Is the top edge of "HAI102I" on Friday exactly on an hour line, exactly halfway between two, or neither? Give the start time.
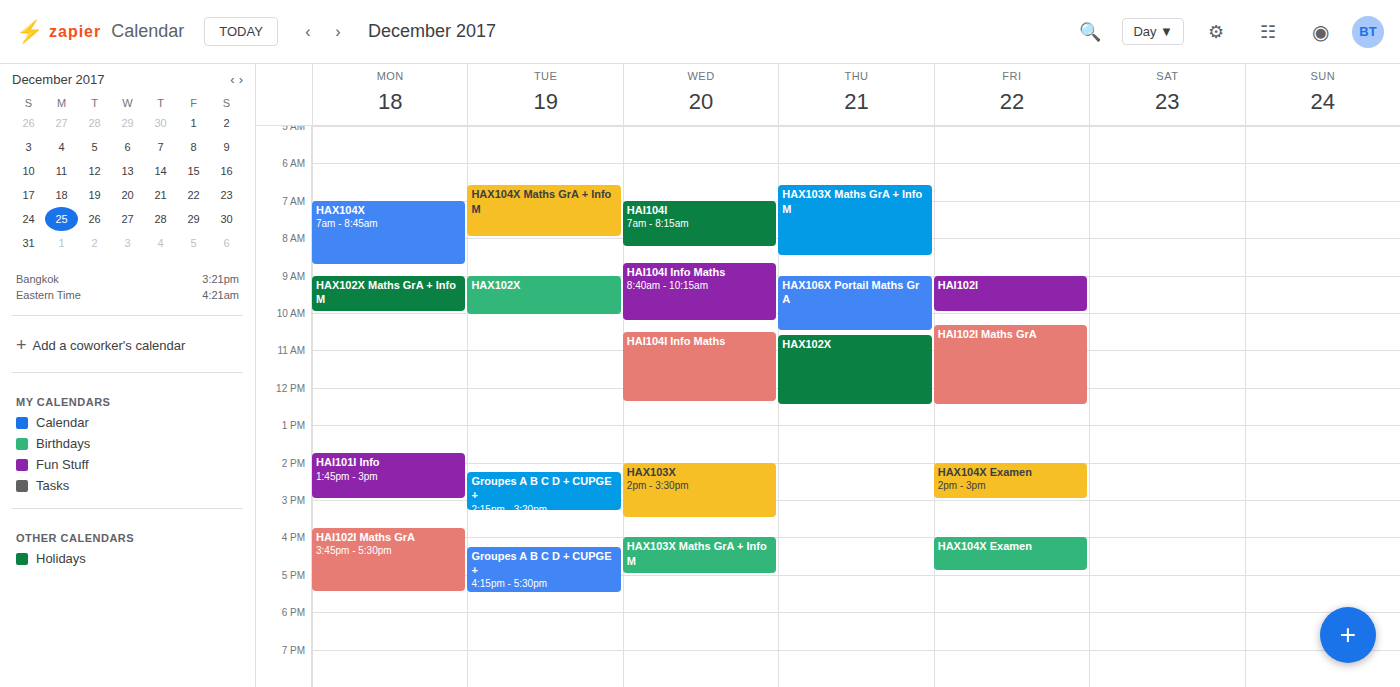
9:00 AM -- exactly on the 9 AM line.